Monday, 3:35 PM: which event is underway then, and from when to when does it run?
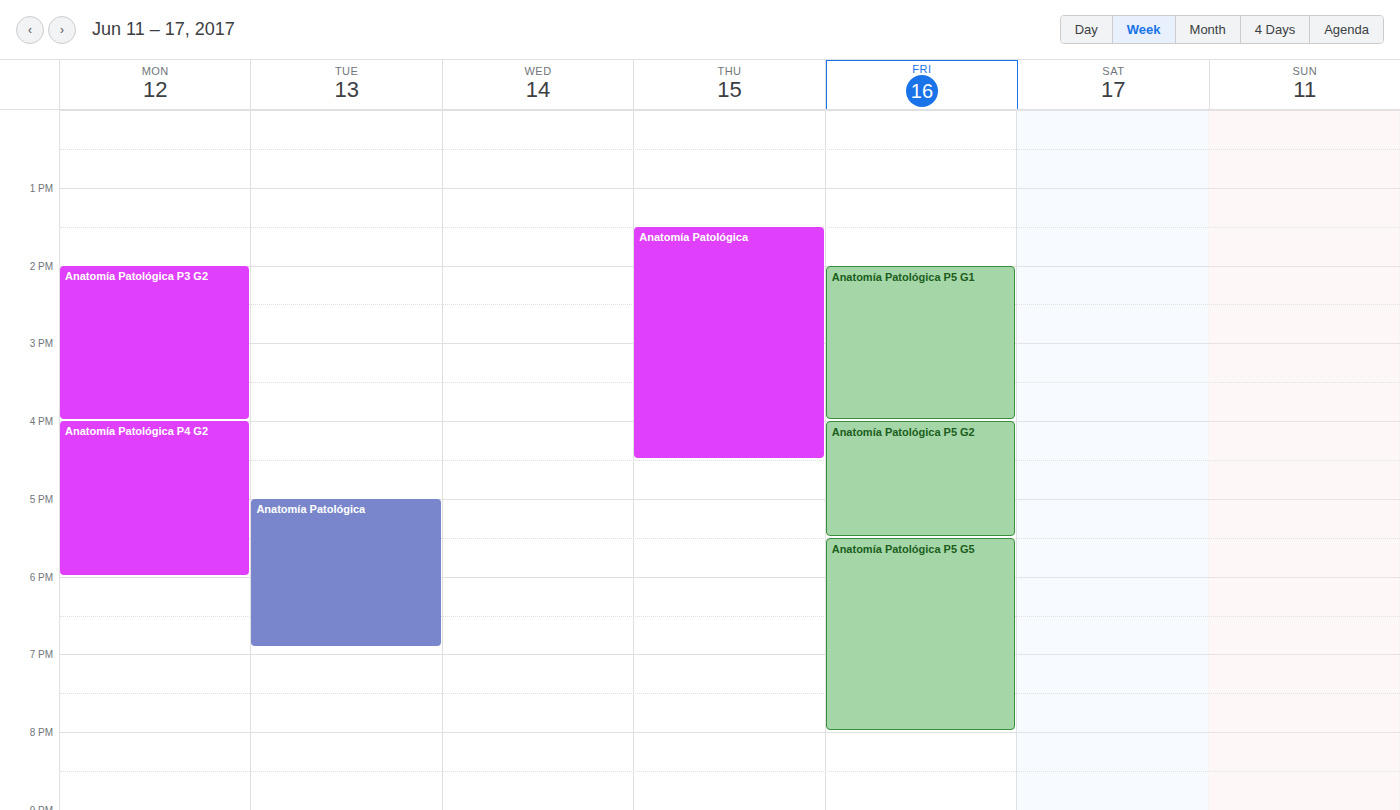
"Anatomía Patológica P3 G2", 2:00 PM to 4:00 PM